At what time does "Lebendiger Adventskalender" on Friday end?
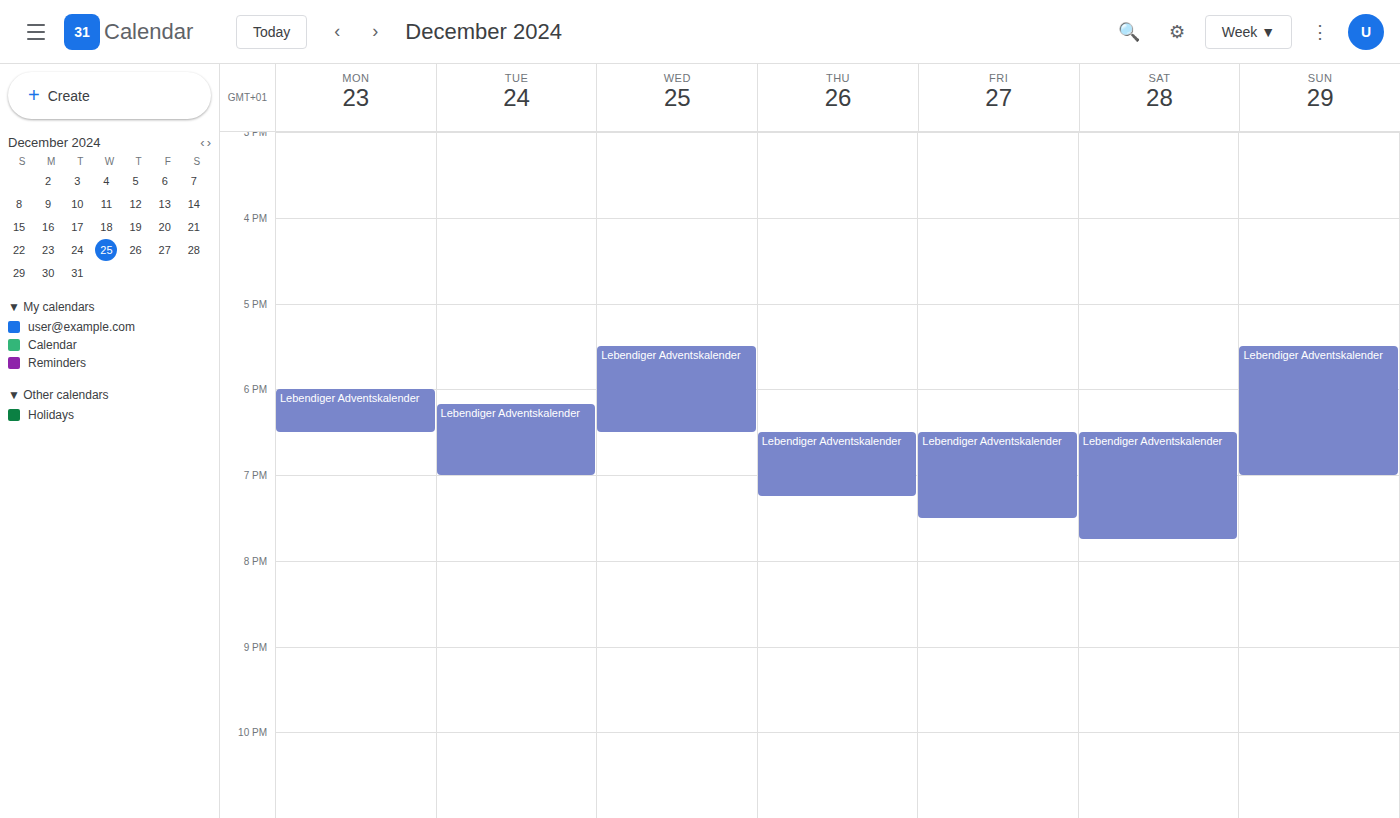
7:30 PM